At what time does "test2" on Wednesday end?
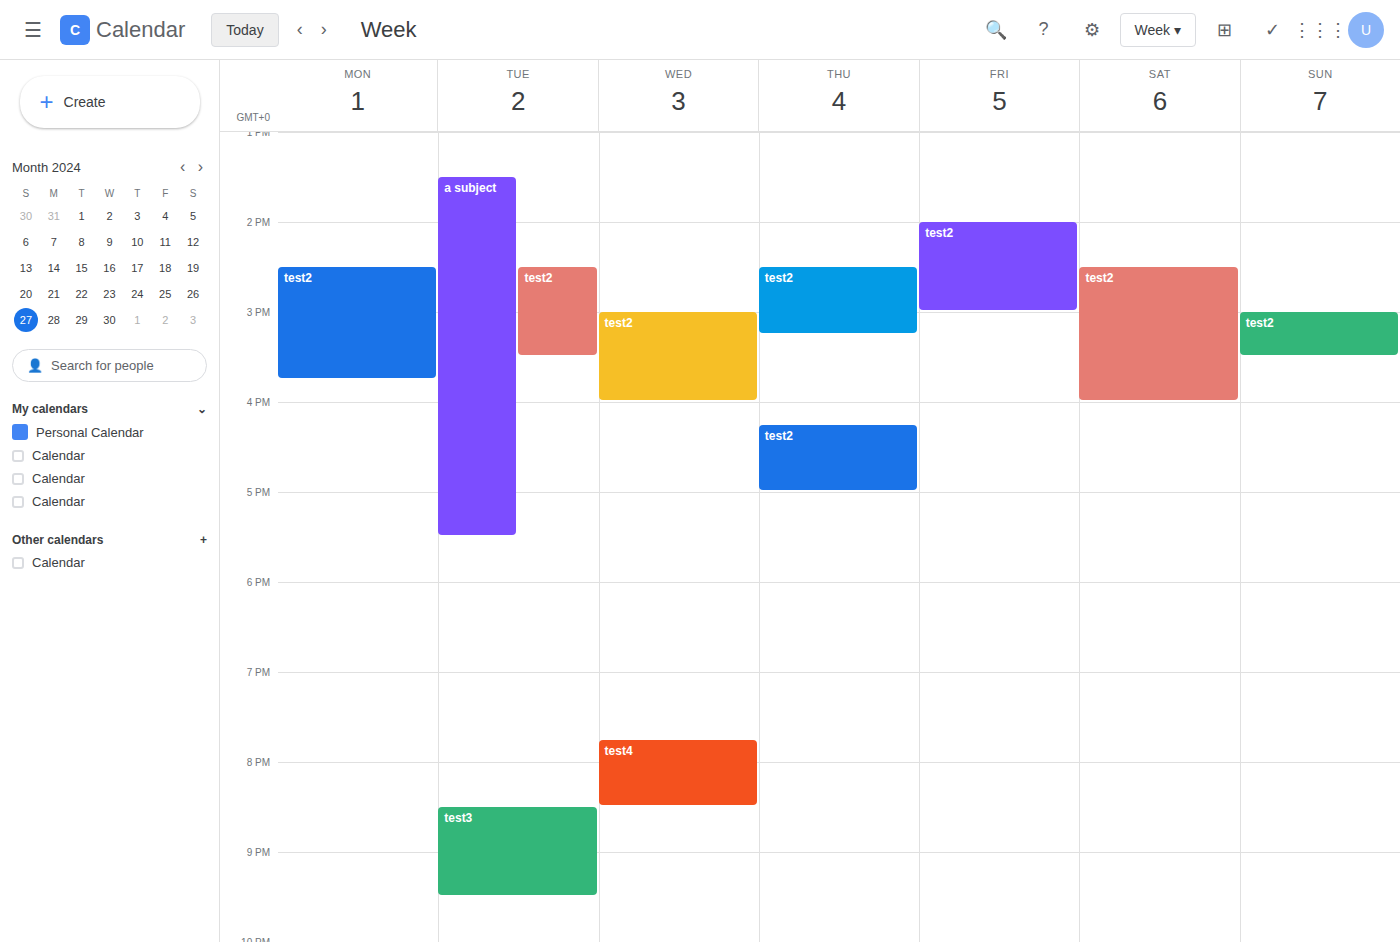
4:00 PM